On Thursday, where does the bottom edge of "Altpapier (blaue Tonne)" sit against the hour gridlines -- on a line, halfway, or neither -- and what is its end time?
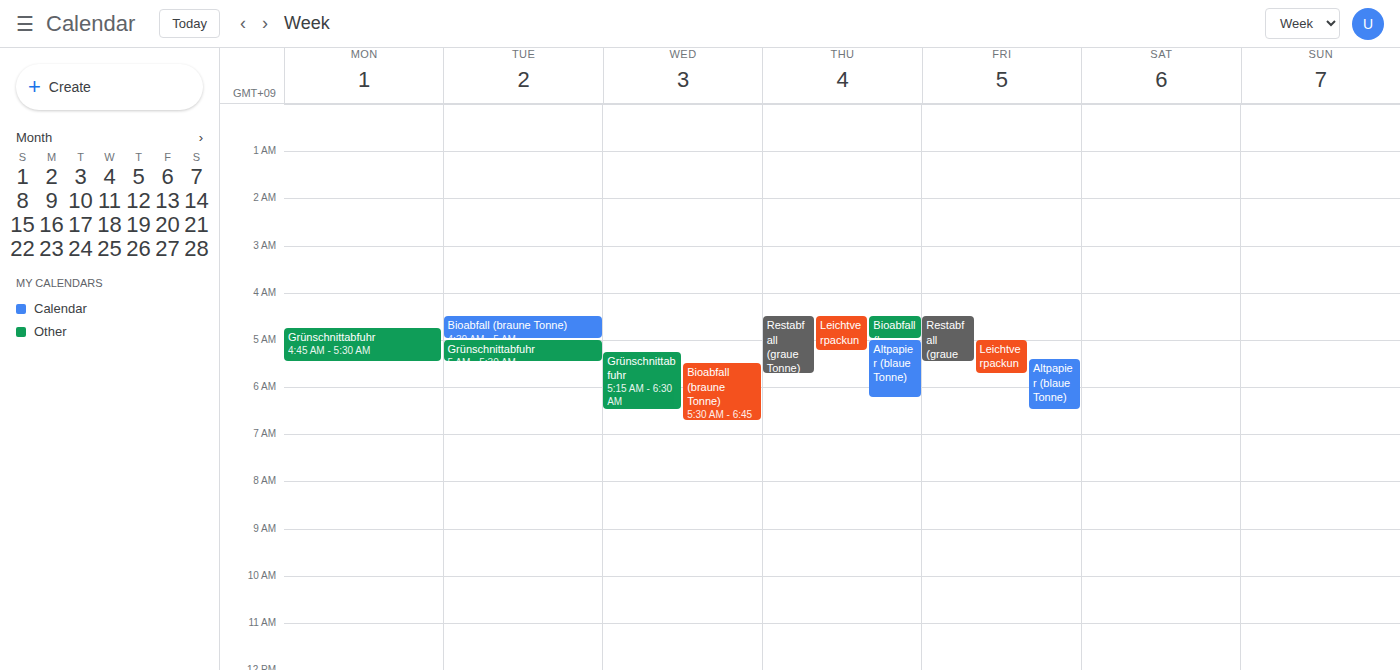
6:15 AM -- neither: a quarter of the way from the 6 AM line to the 7 AM line.